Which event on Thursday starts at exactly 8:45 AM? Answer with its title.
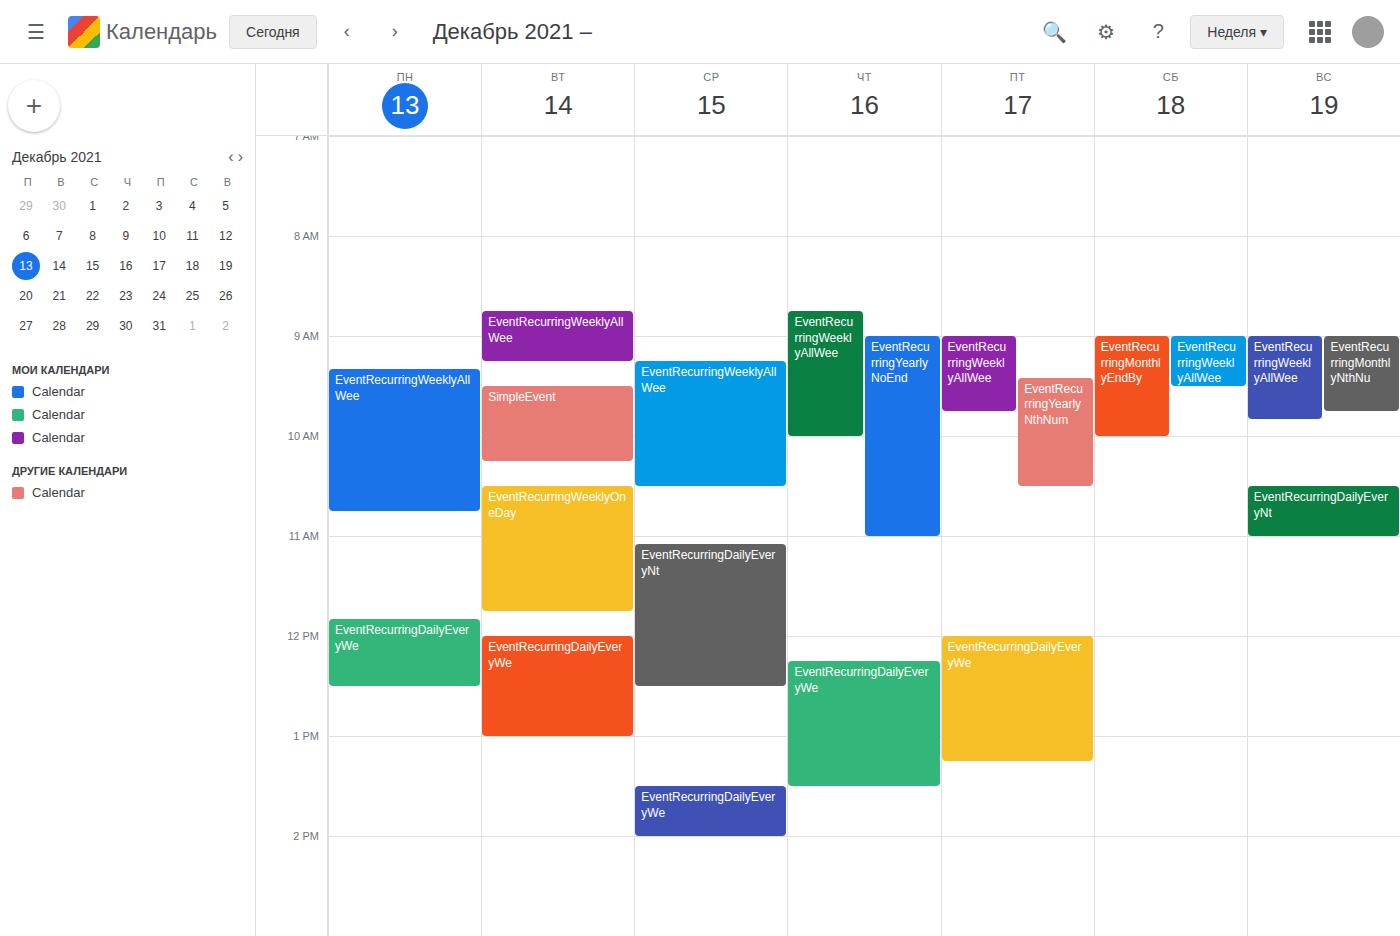
"EventRecurringWeeklyAllWee"